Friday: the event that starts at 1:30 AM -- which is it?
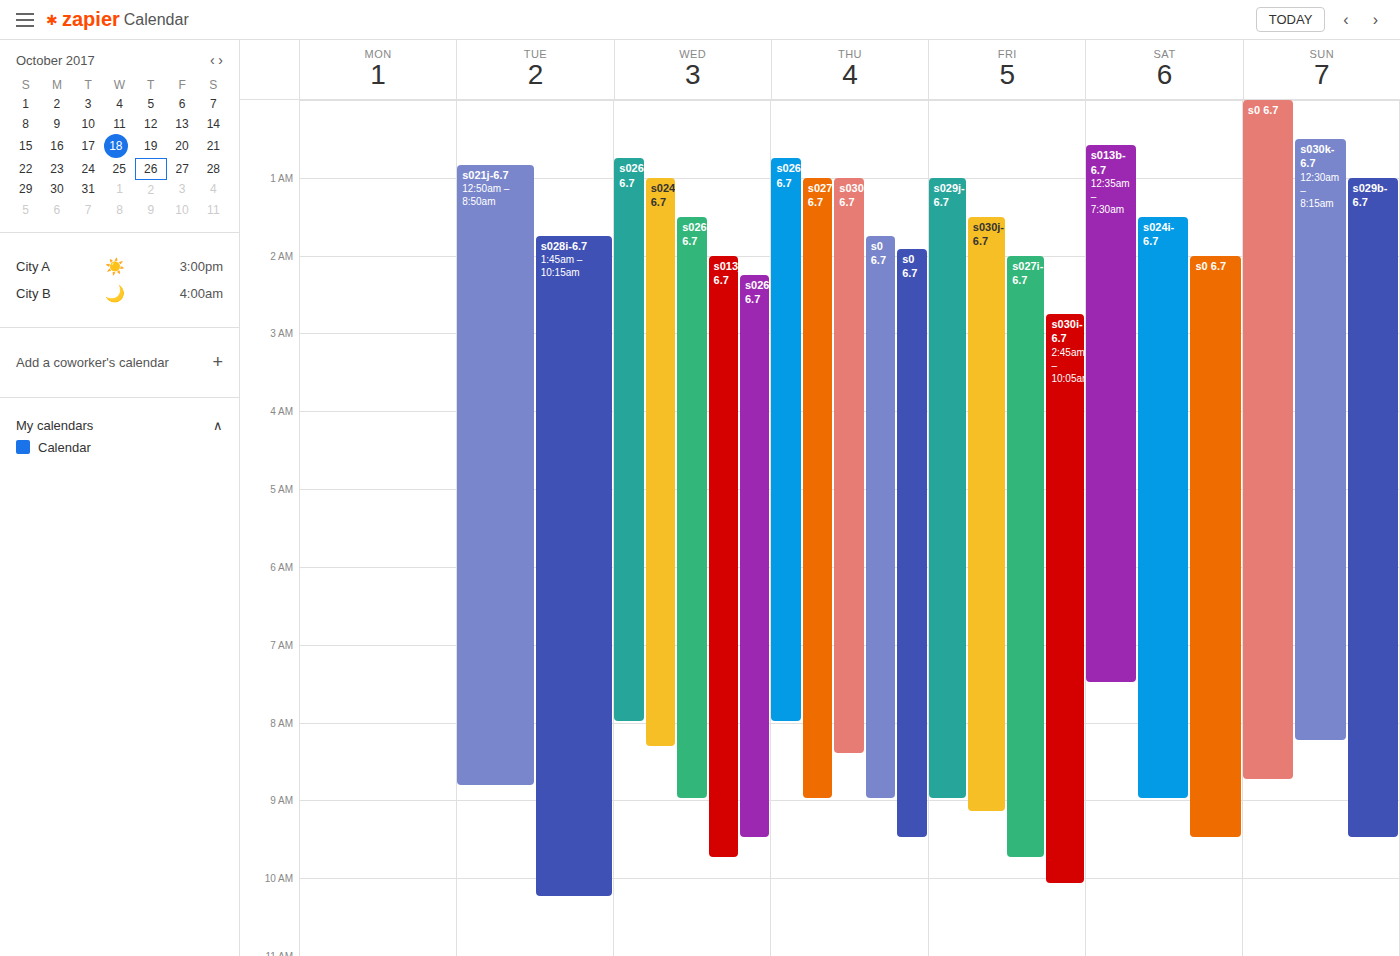
"s030j-6.7"